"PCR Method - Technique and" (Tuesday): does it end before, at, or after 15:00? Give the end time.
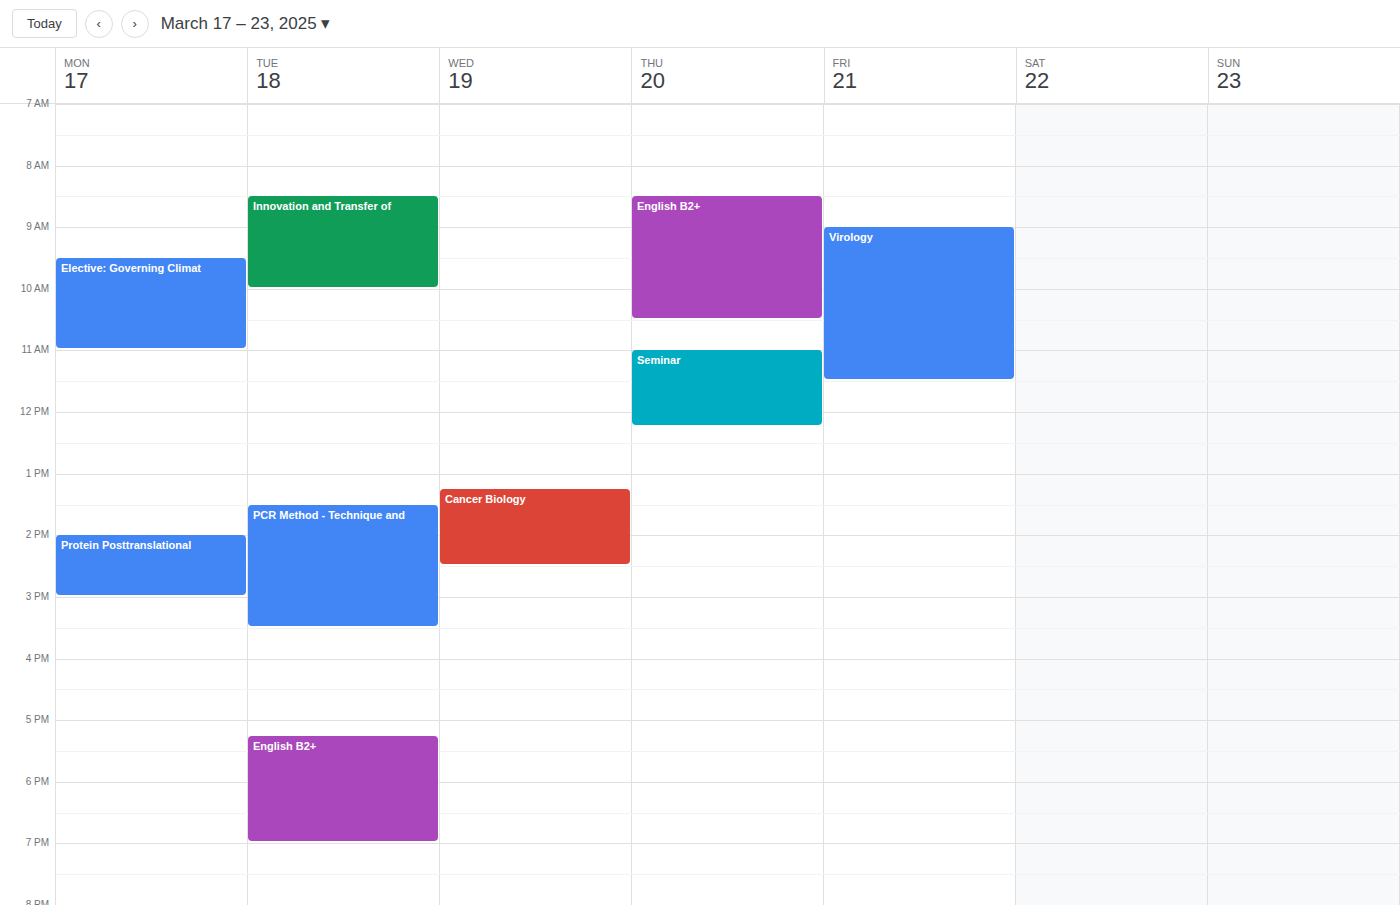
15:30 -- after 15:00, 30 minutes below the 15:00 line.